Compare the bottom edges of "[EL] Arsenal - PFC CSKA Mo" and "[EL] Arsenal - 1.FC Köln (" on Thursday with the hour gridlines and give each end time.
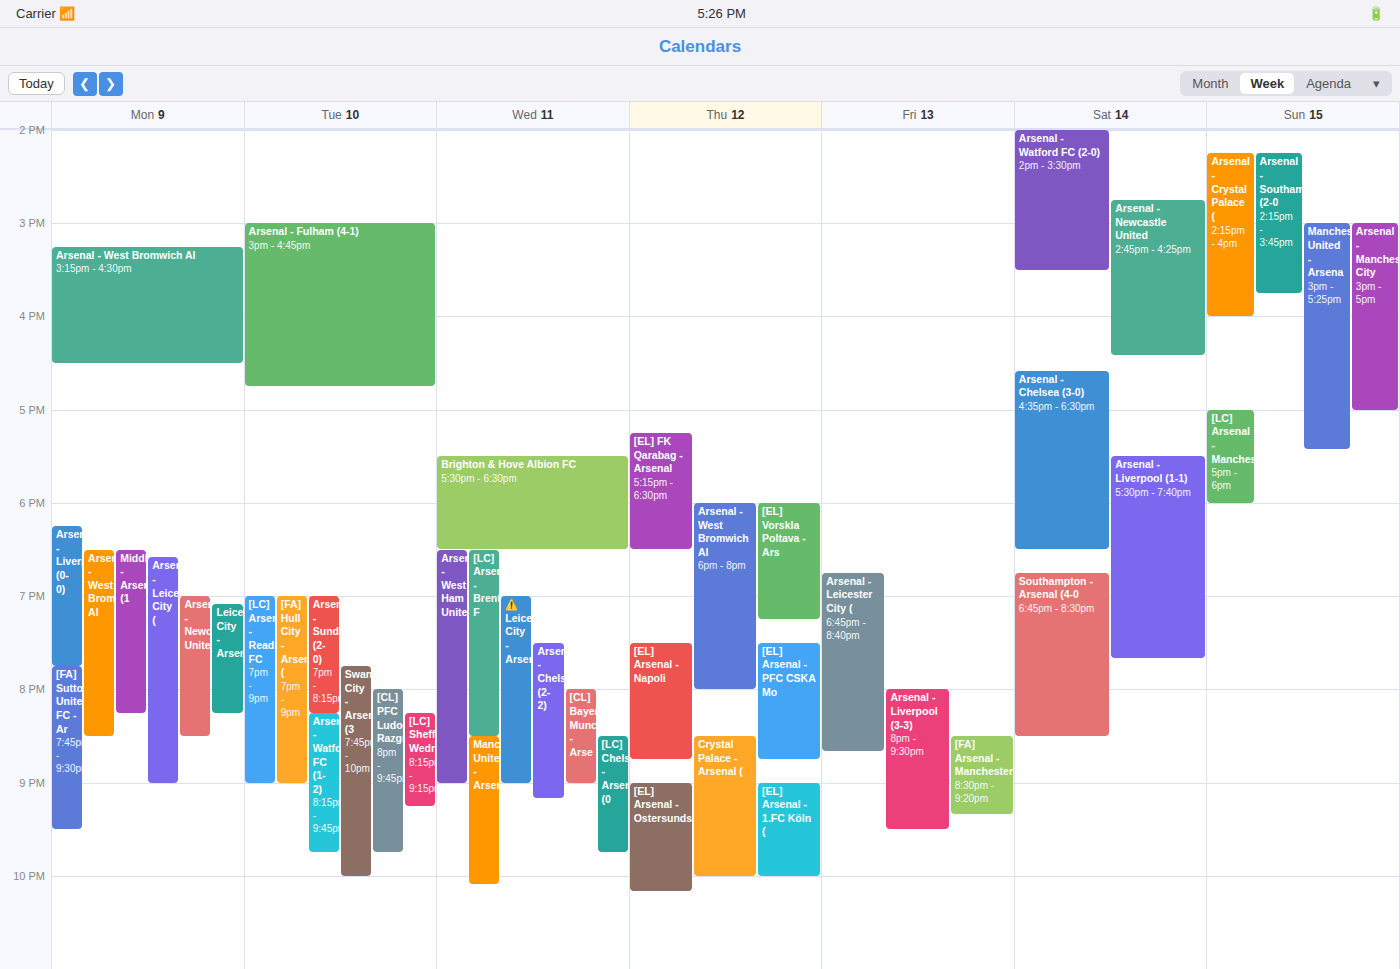
"[EL] Arsenal - PFC CSKA Mo": 8:45 PM, neither: three quarters of the way from the 8 PM line to the 9 PM line. "[EL] Arsenal - 1.FC Köln (": 10:00 PM, exactly on the 10 PM line.